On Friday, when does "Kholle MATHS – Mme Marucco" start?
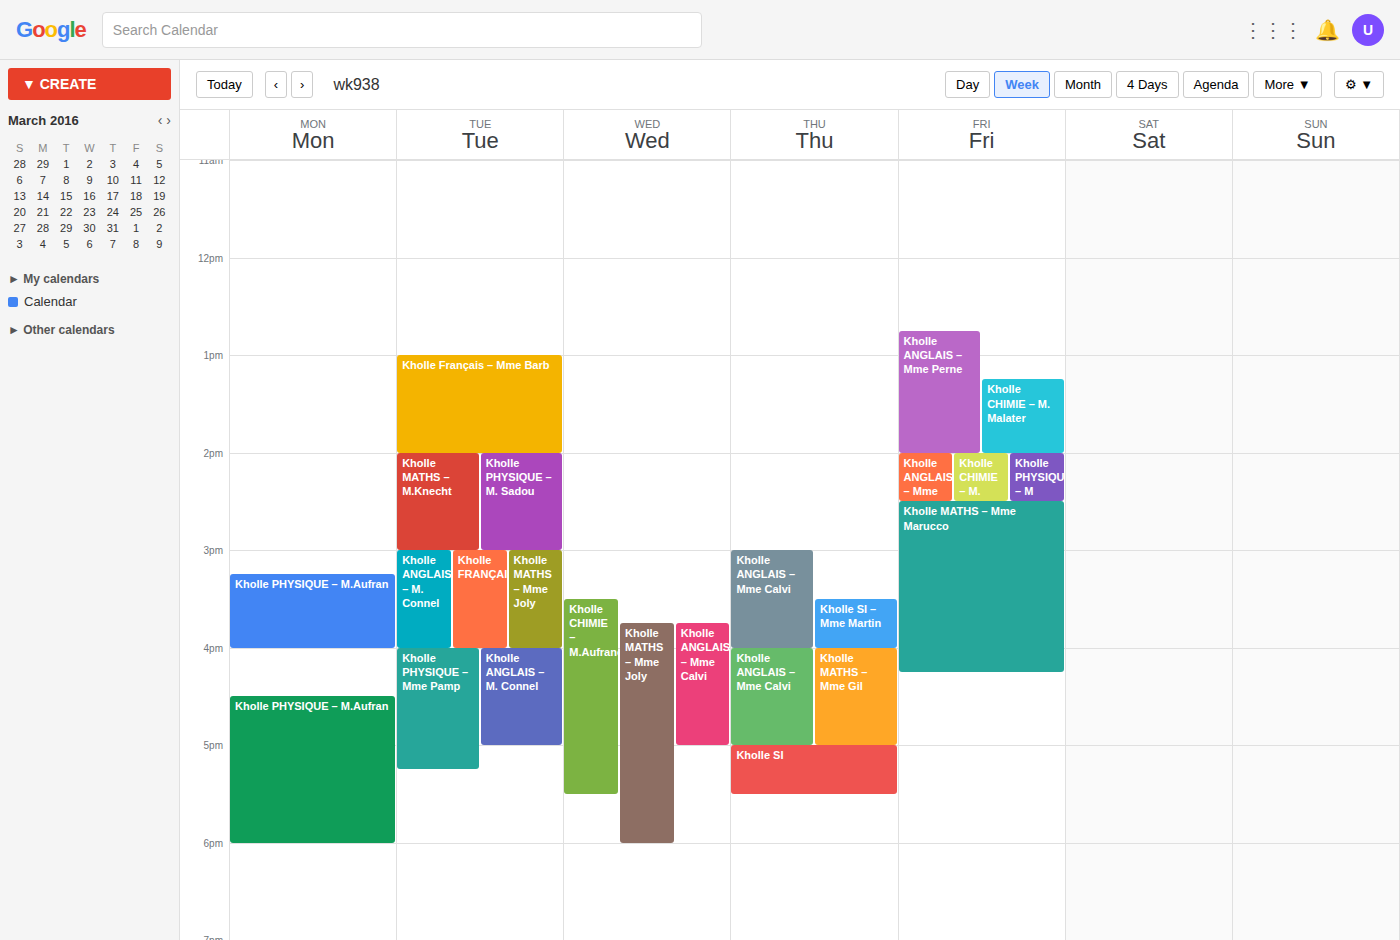
2:30 PM